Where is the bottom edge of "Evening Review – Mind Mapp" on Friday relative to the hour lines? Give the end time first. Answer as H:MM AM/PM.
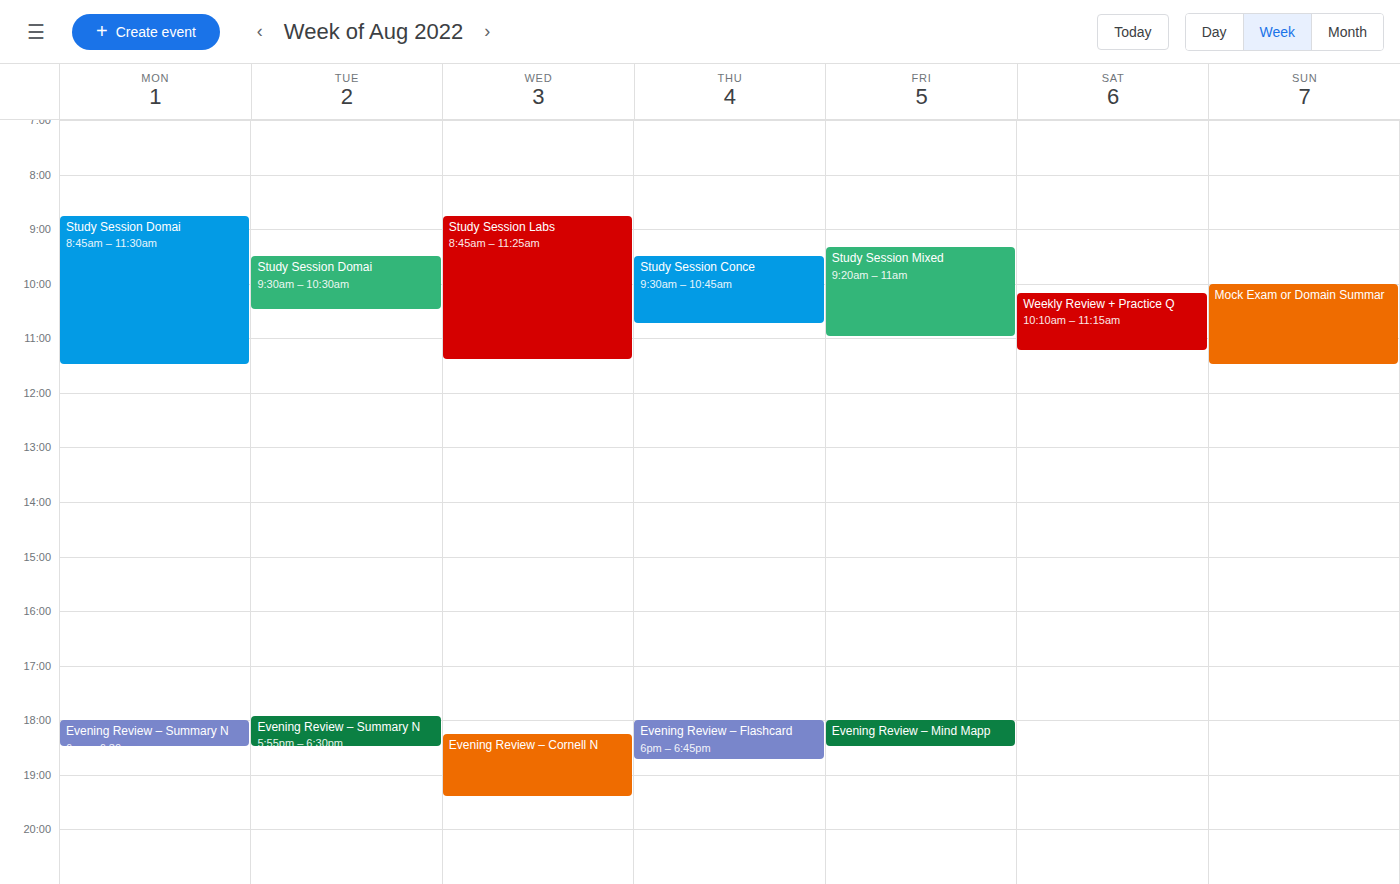
6:30 PM -- halfway between the 6 PM and 7 PM lines.